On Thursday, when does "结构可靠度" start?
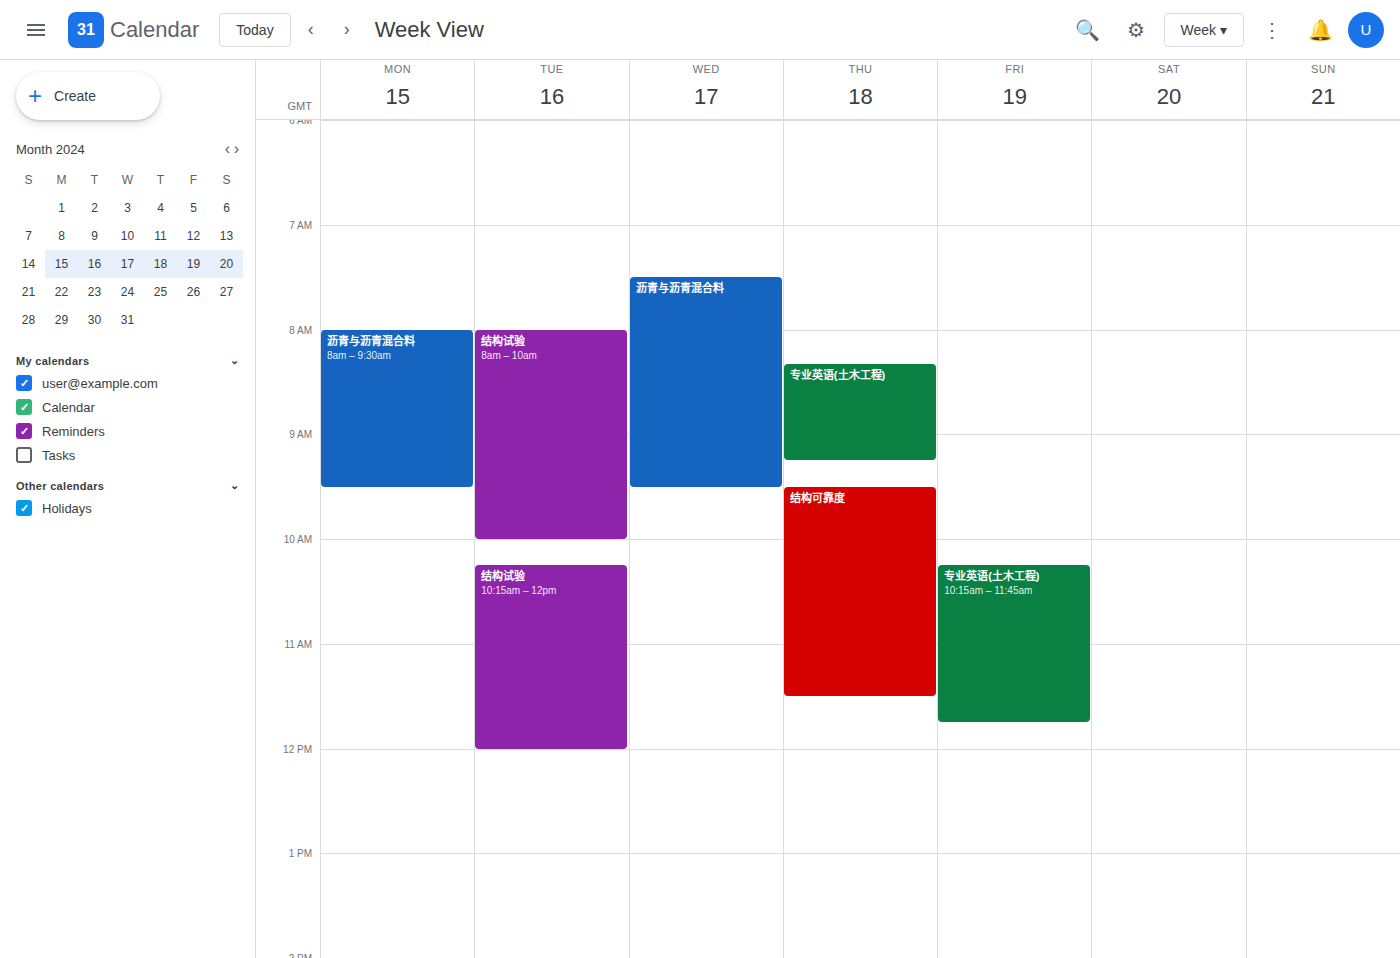
9:30 AM